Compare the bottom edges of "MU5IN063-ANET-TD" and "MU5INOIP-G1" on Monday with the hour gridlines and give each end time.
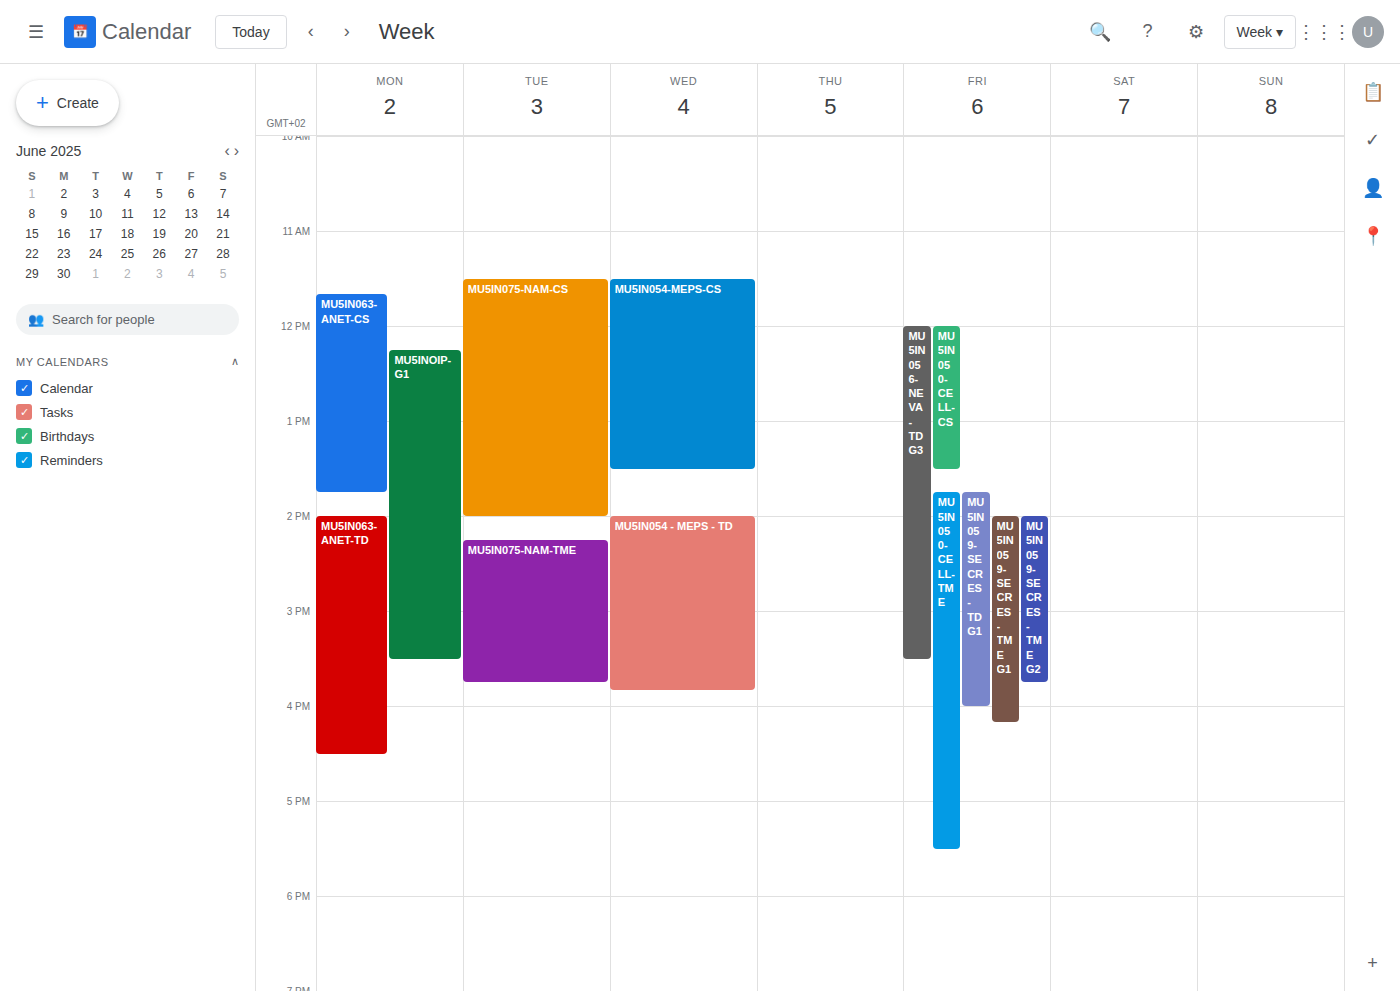
"MU5IN063-ANET-TD": 16:30, halfway between the 16:00 and 17:00 lines. "MU5INOIP-G1": 15:30, halfway between the 15:00 and 16:00 lines.